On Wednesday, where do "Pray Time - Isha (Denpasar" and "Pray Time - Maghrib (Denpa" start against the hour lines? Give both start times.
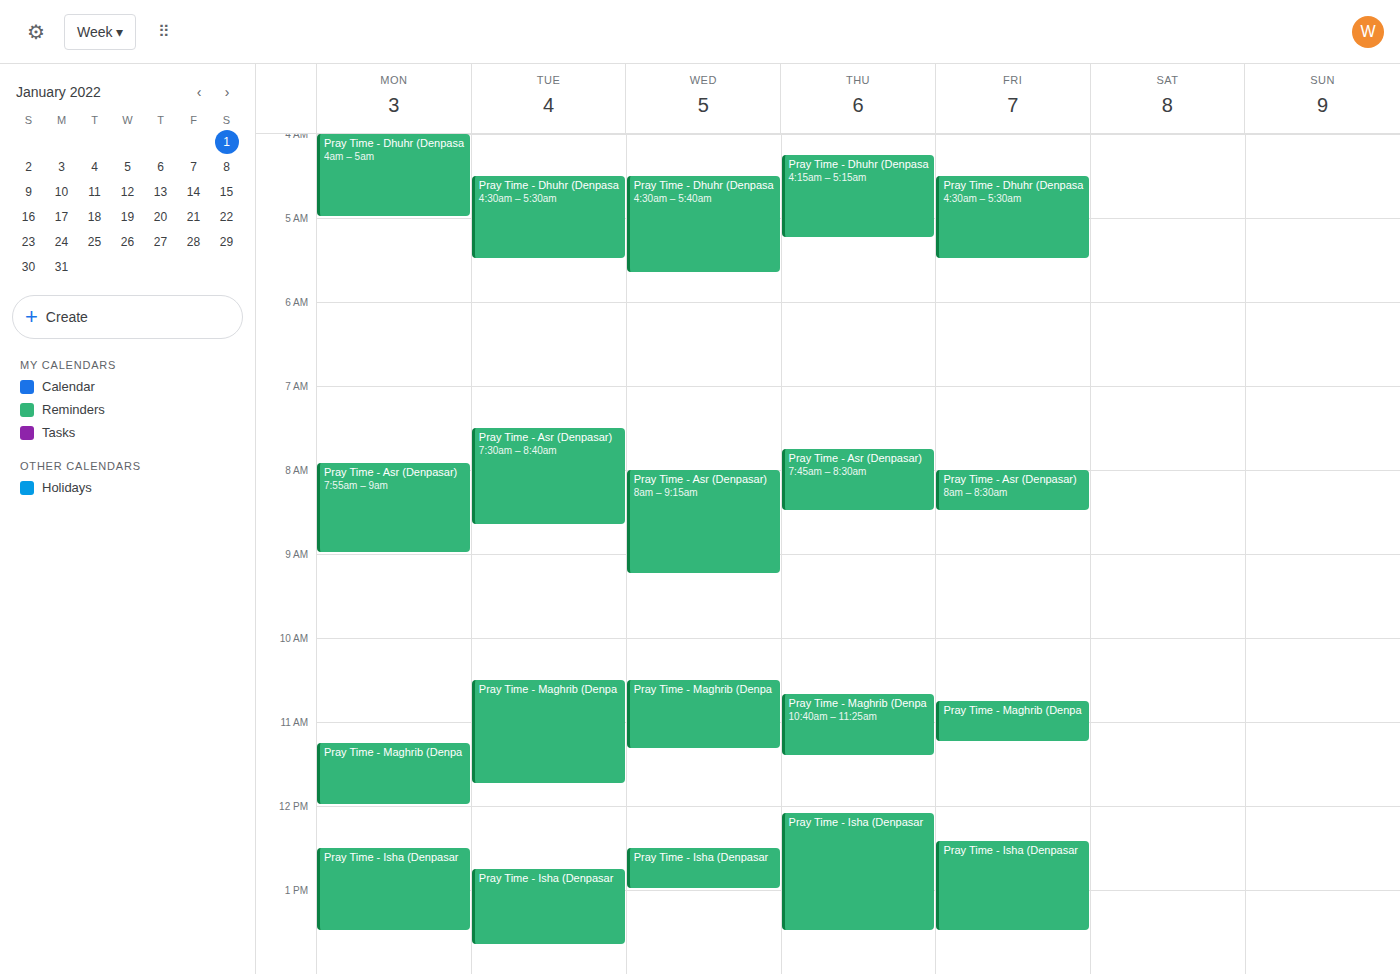
"Pray Time - Isha (Denpasar": 12:30 PM, halfway between the 12 PM and 1 PM lines. "Pray Time - Maghrib (Denpa": 10:30 AM, halfway between the 10 AM and 11 AM lines.